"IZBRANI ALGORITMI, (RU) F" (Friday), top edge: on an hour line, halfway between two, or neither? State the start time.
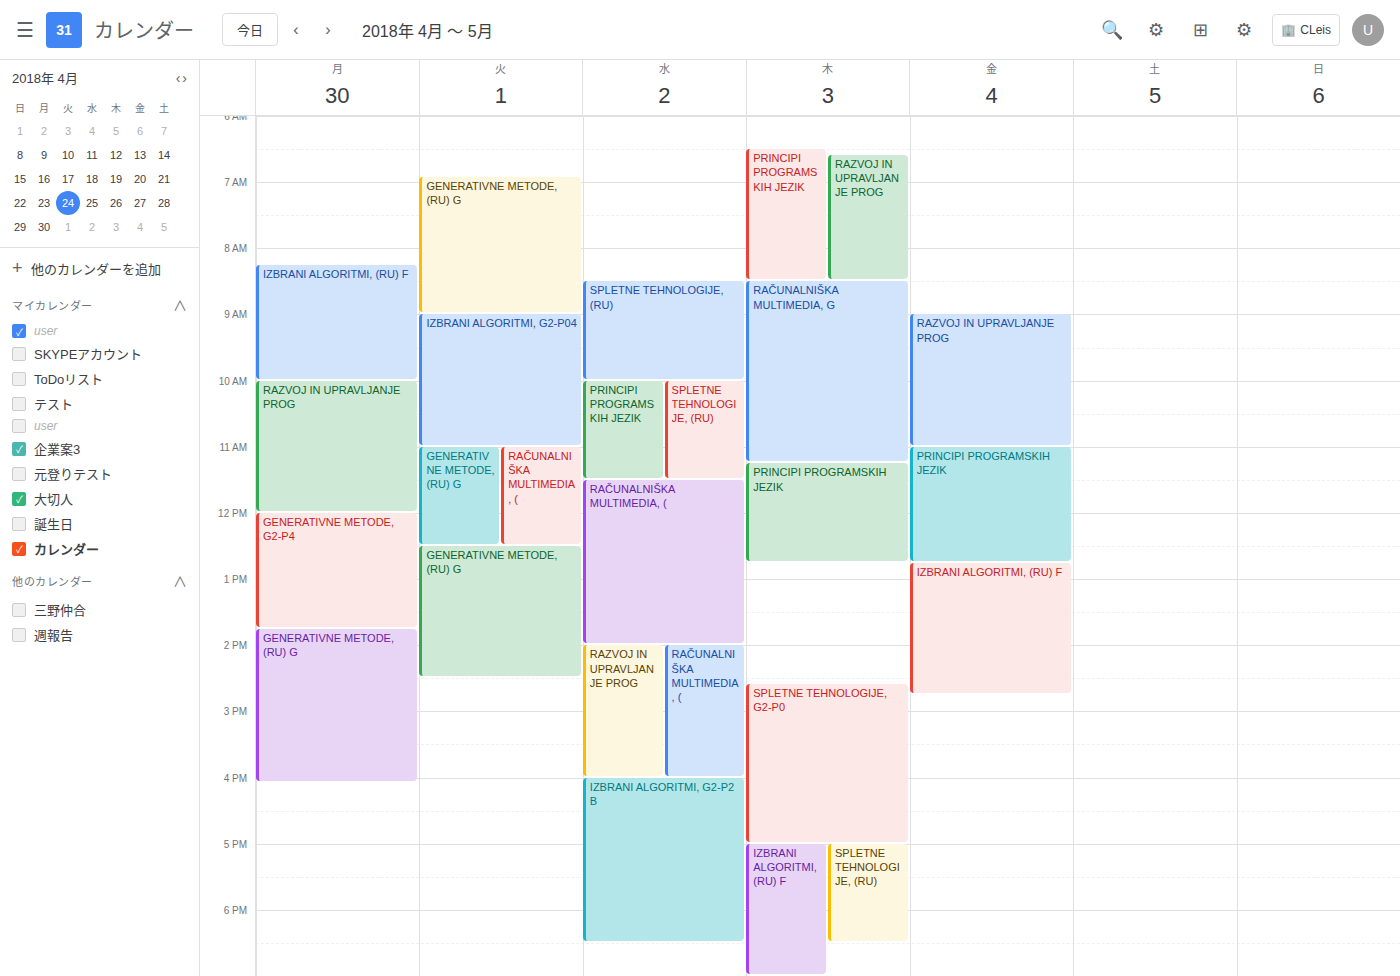
12:45 PM -- neither: three quarters of the way from the 12 PM line to the 1 PM line.